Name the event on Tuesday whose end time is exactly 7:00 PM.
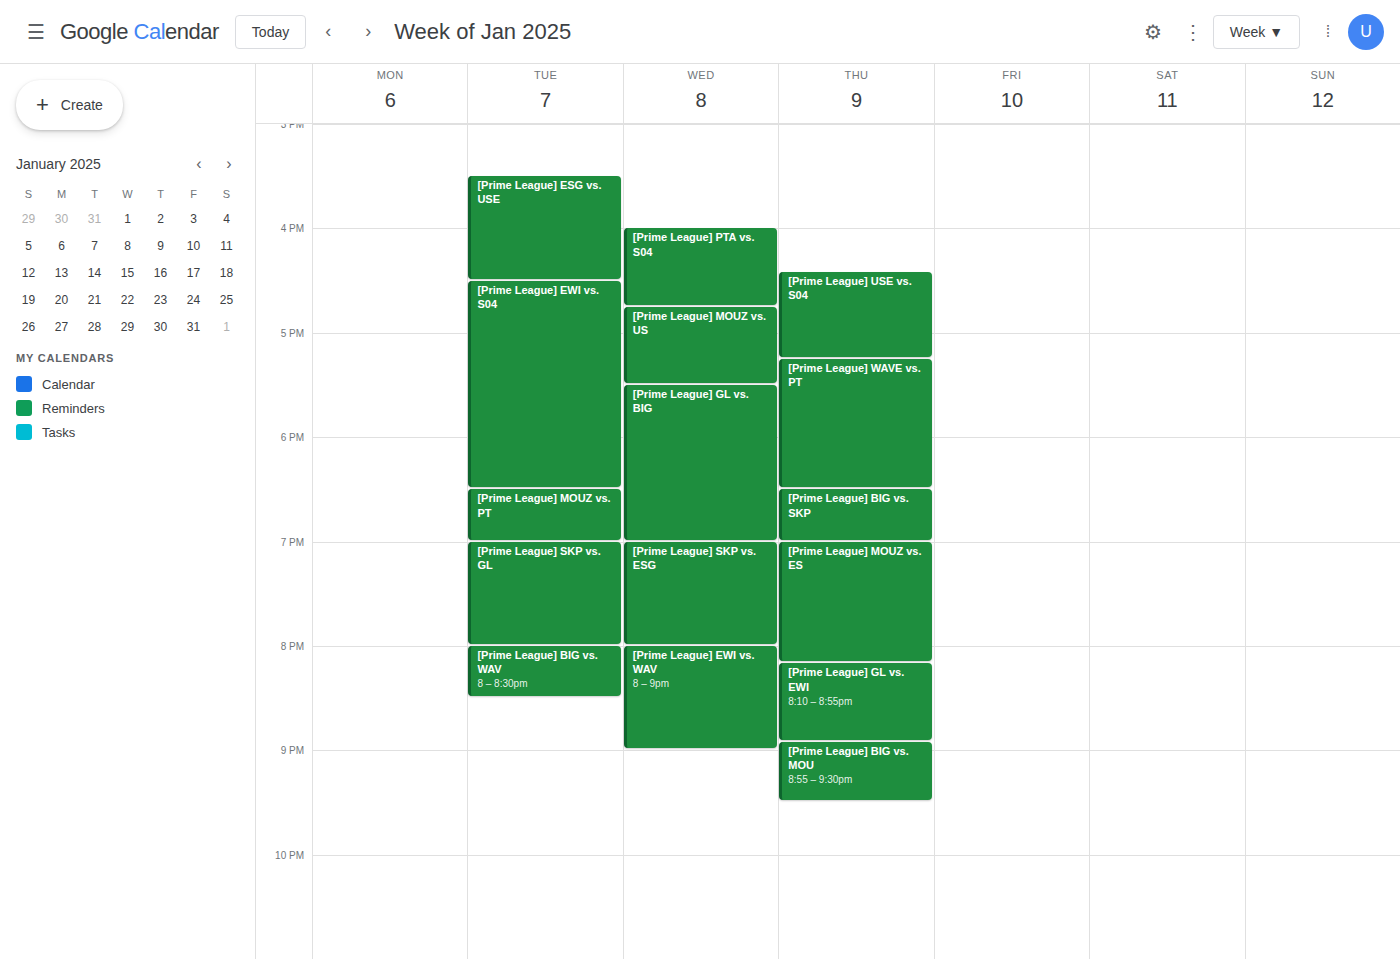
"[Prime League] MOUZ vs. PT"